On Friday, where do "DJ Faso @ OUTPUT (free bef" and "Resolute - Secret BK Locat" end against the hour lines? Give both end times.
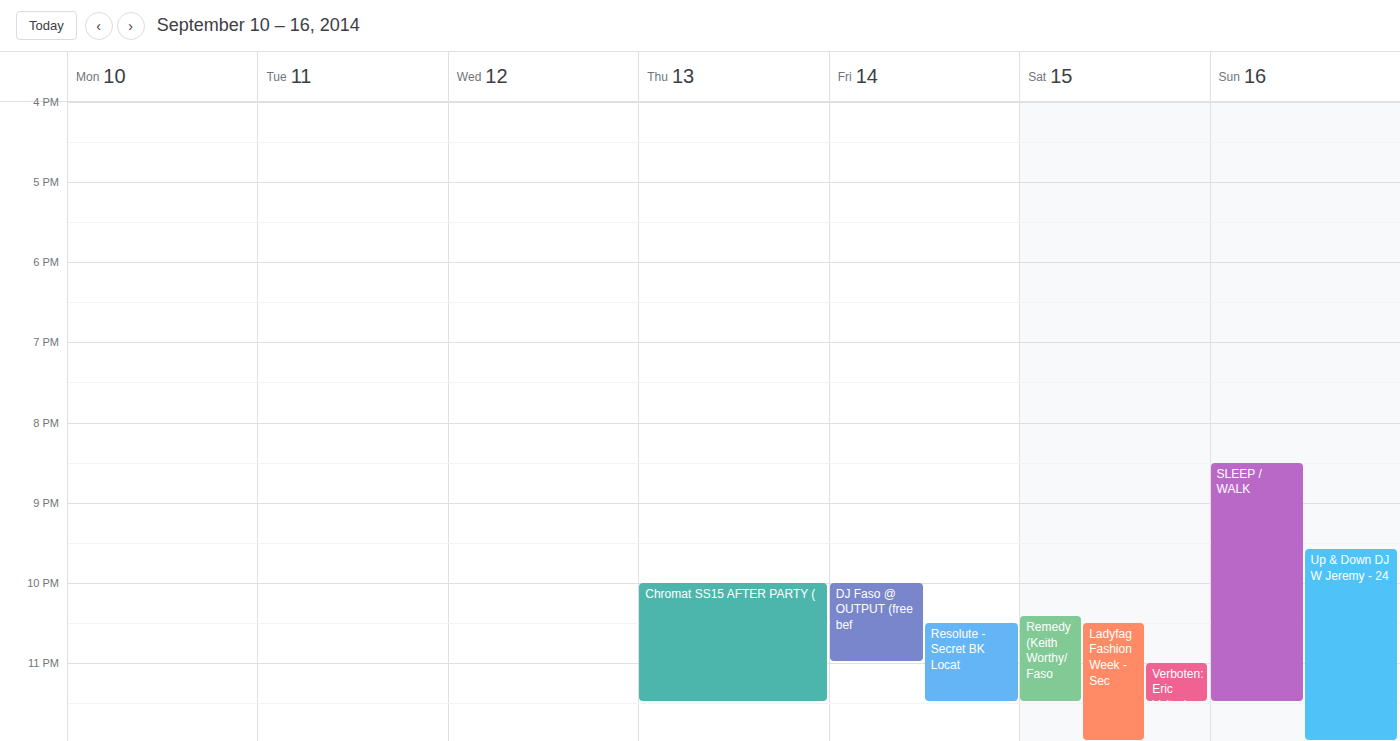
"DJ Faso @ OUTPUT (free bef": 11:00 PM, exactly on the 11 PM line. "Resolute - Secret BK Locat": 11:30 PM, halfway between the 11 PM and 12 AM lines.